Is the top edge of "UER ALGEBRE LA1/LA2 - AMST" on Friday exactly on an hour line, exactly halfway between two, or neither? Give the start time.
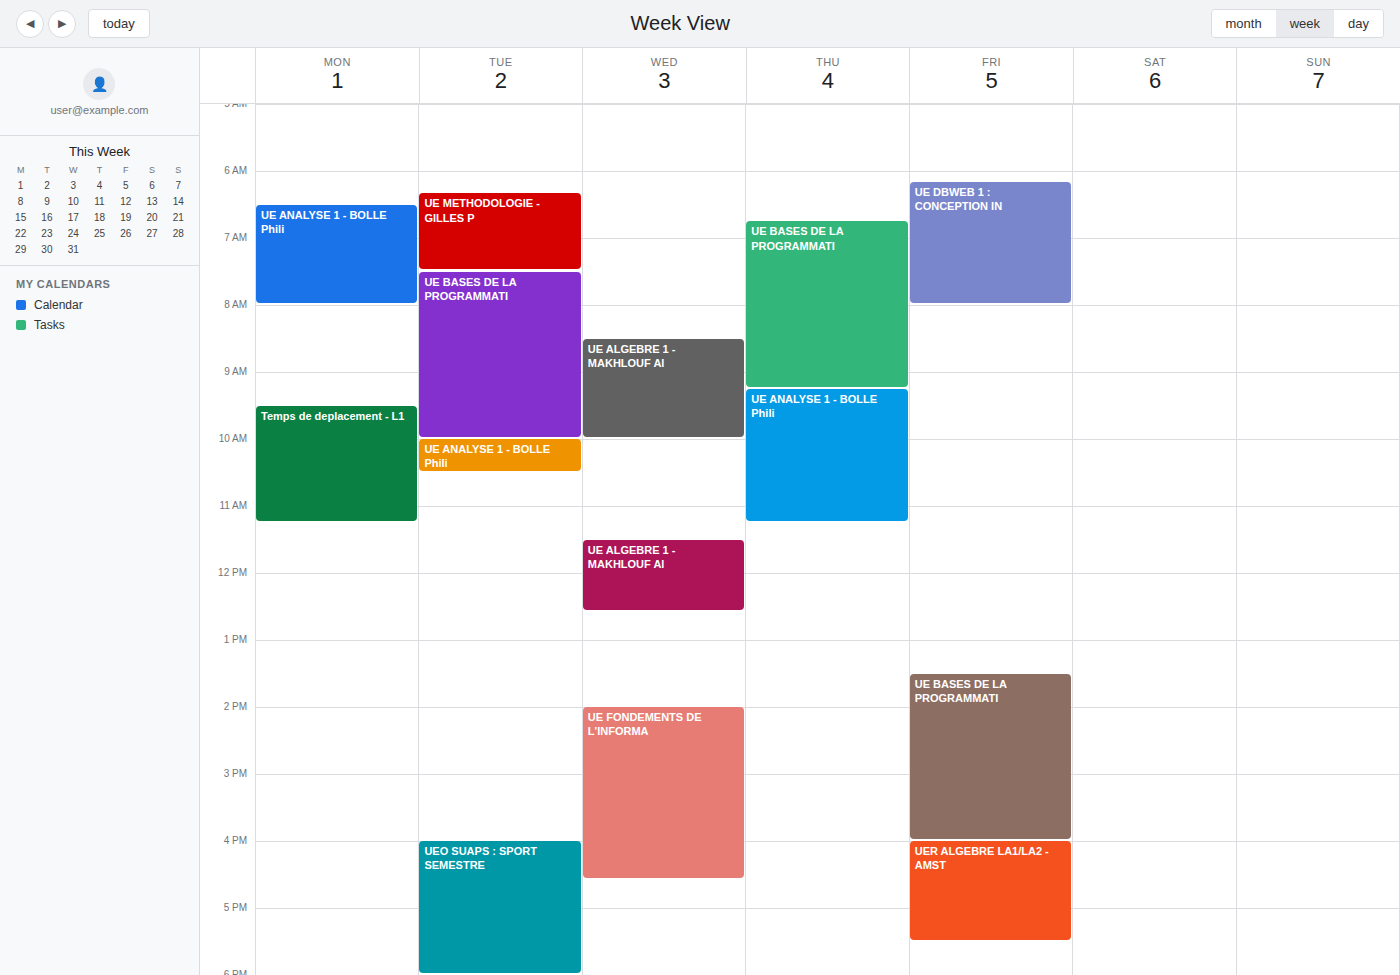
16:00 -- exactly on the 16:00 line.